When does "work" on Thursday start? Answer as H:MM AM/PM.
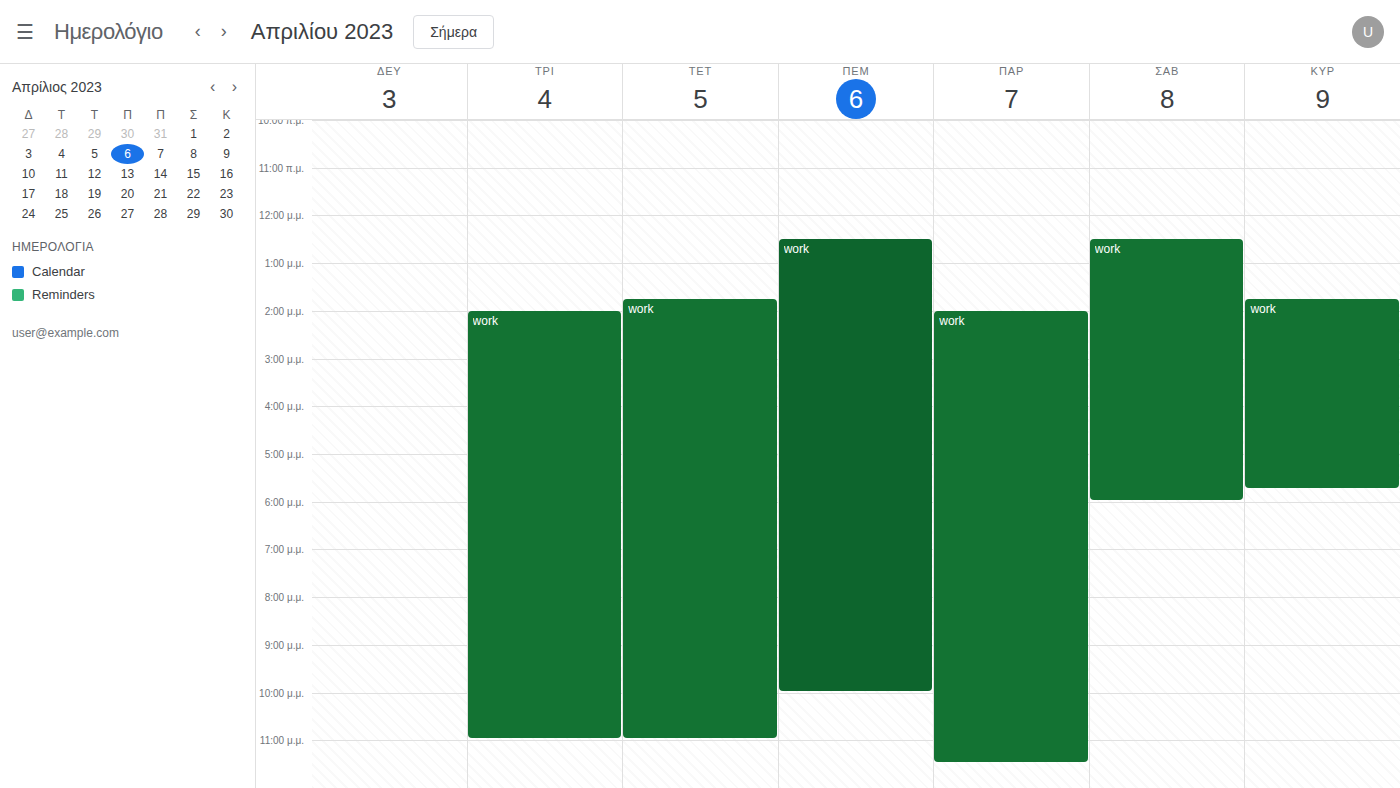
12:30 PM